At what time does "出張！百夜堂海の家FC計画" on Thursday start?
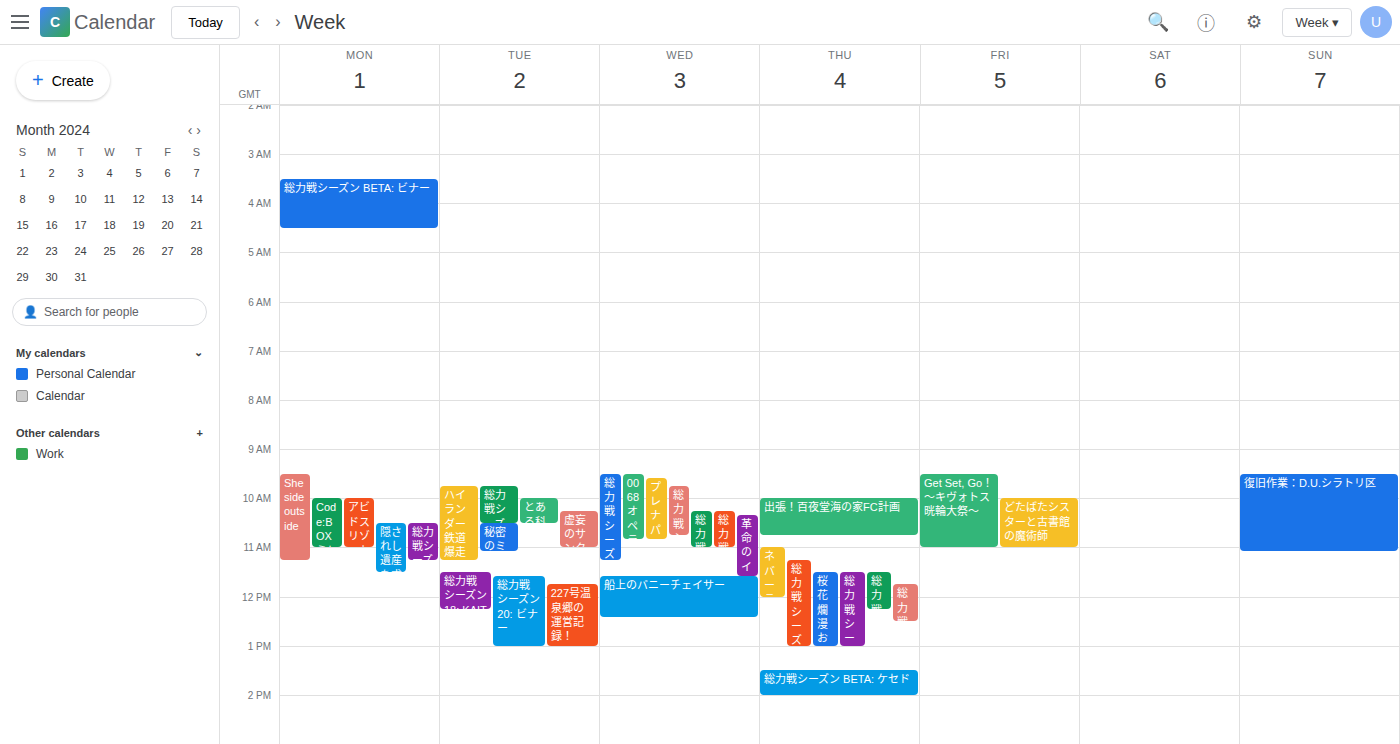
10:00 AM